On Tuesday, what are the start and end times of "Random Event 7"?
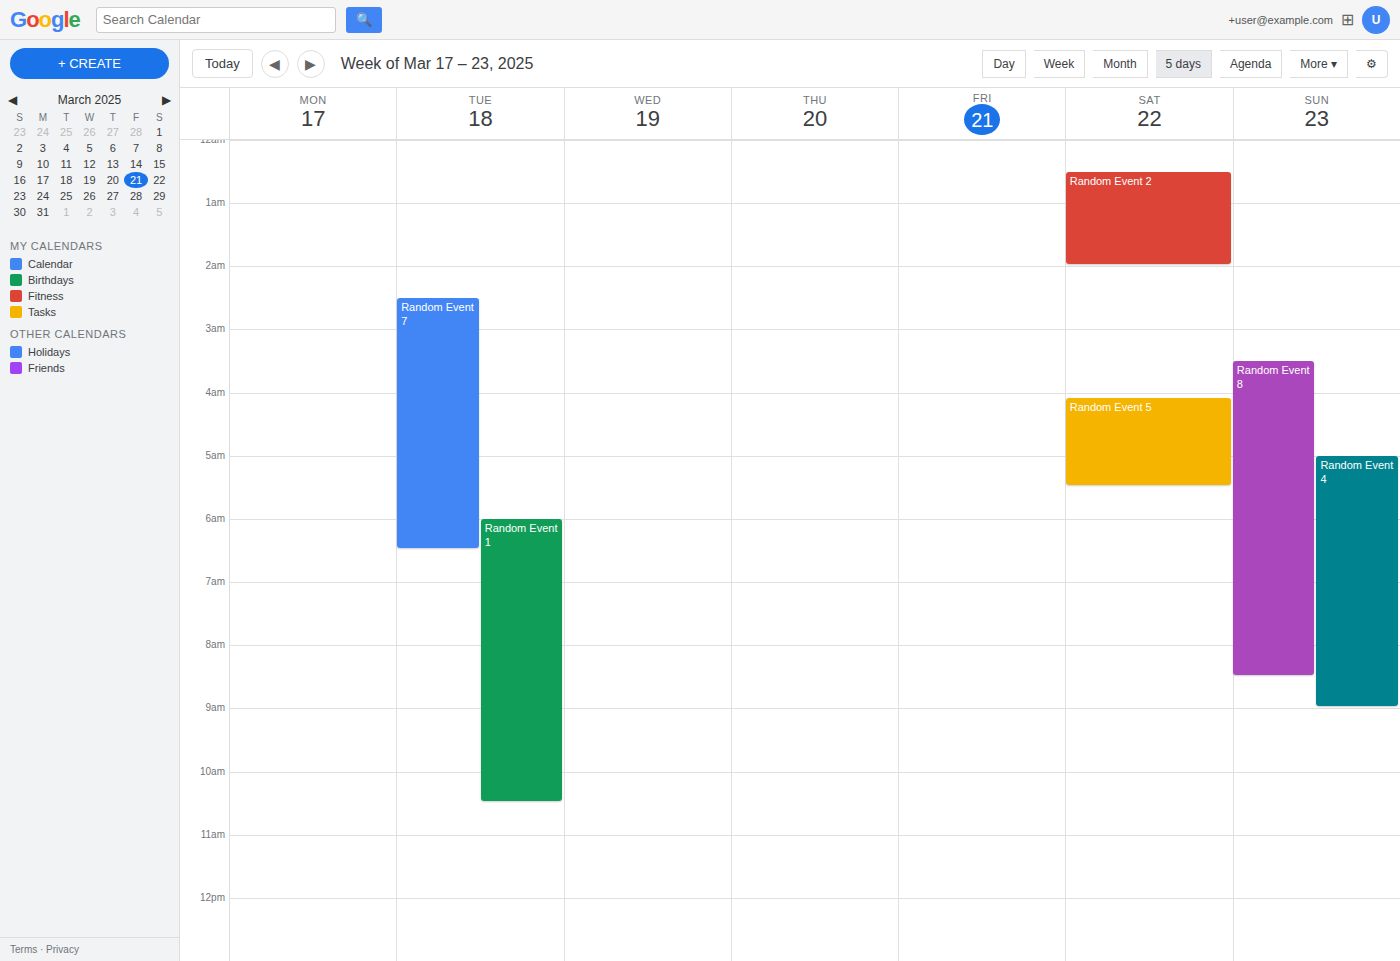
2:30 AM to 6:30 AM